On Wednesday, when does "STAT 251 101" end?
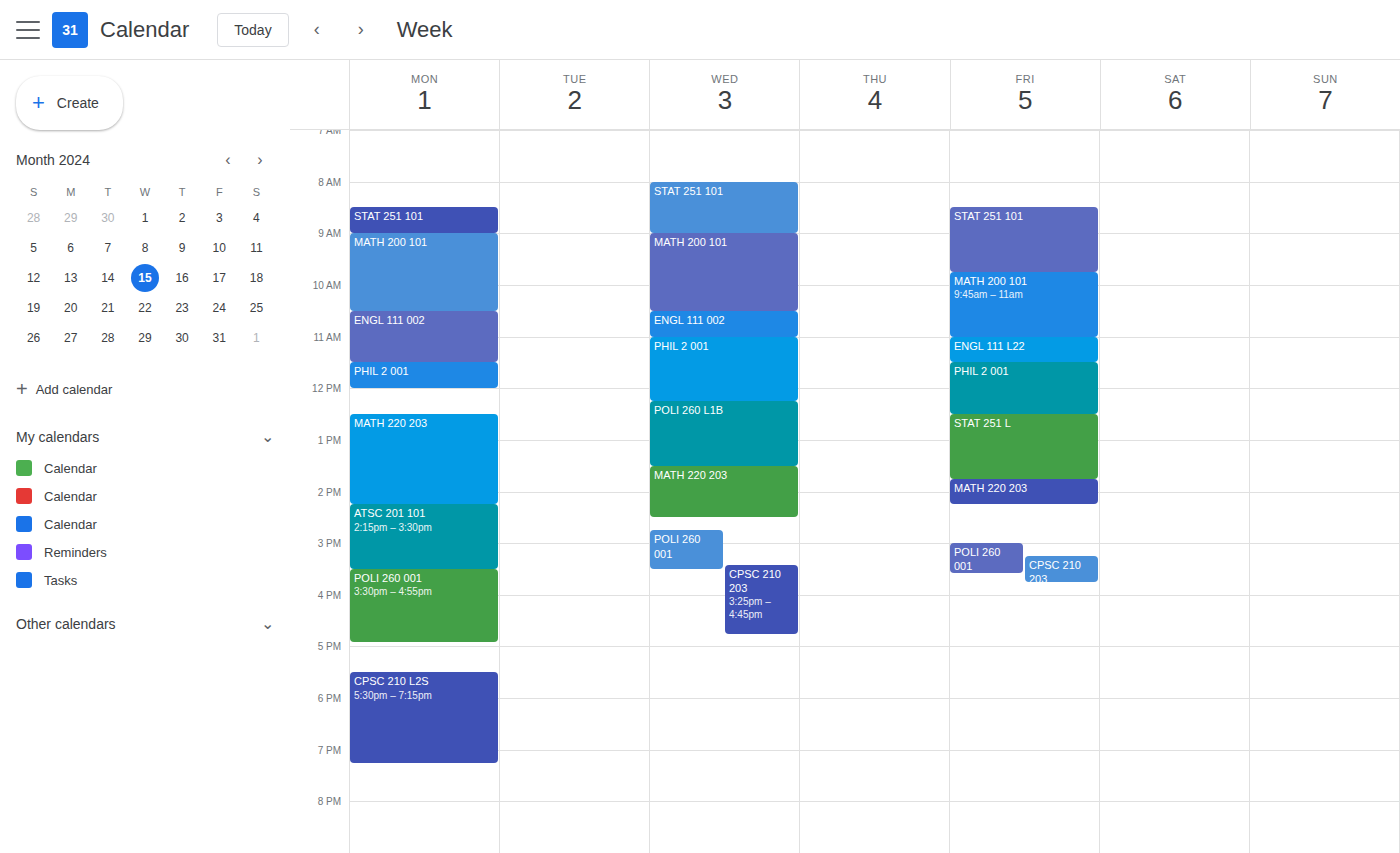
9:00 AM